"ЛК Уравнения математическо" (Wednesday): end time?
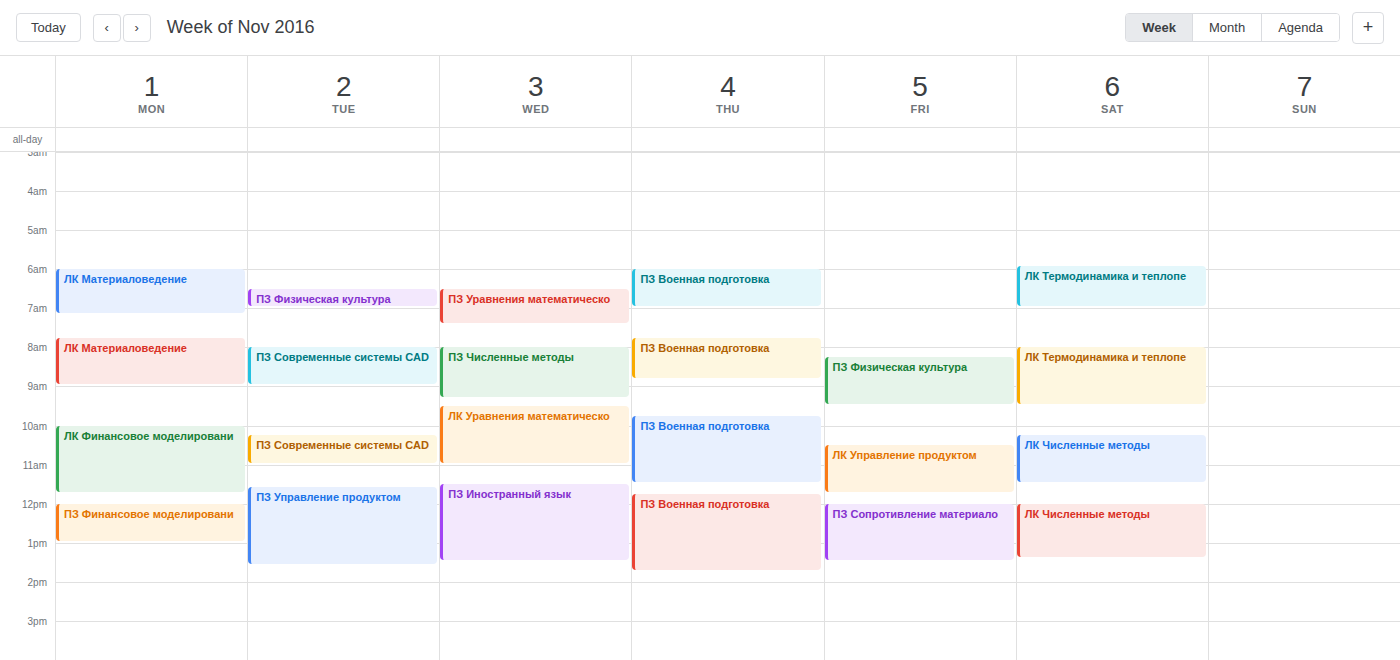
11:00 AM